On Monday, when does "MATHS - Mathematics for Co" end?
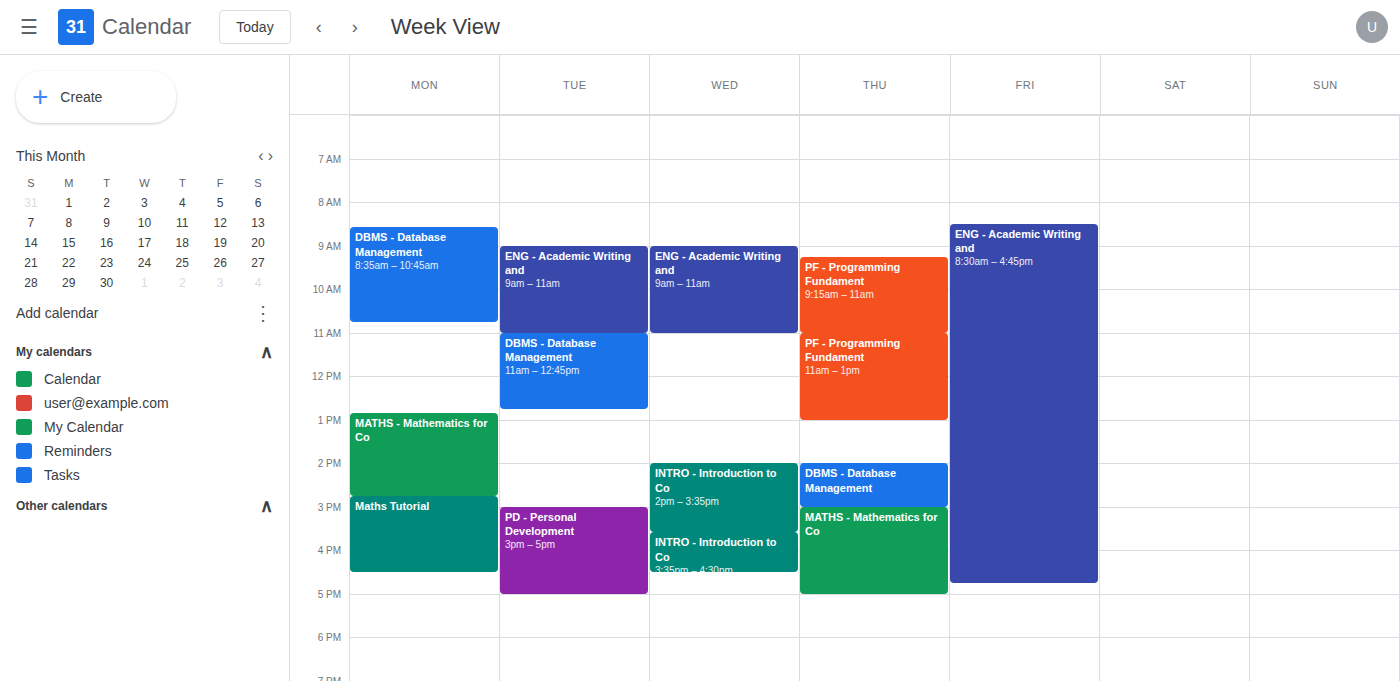
14:45